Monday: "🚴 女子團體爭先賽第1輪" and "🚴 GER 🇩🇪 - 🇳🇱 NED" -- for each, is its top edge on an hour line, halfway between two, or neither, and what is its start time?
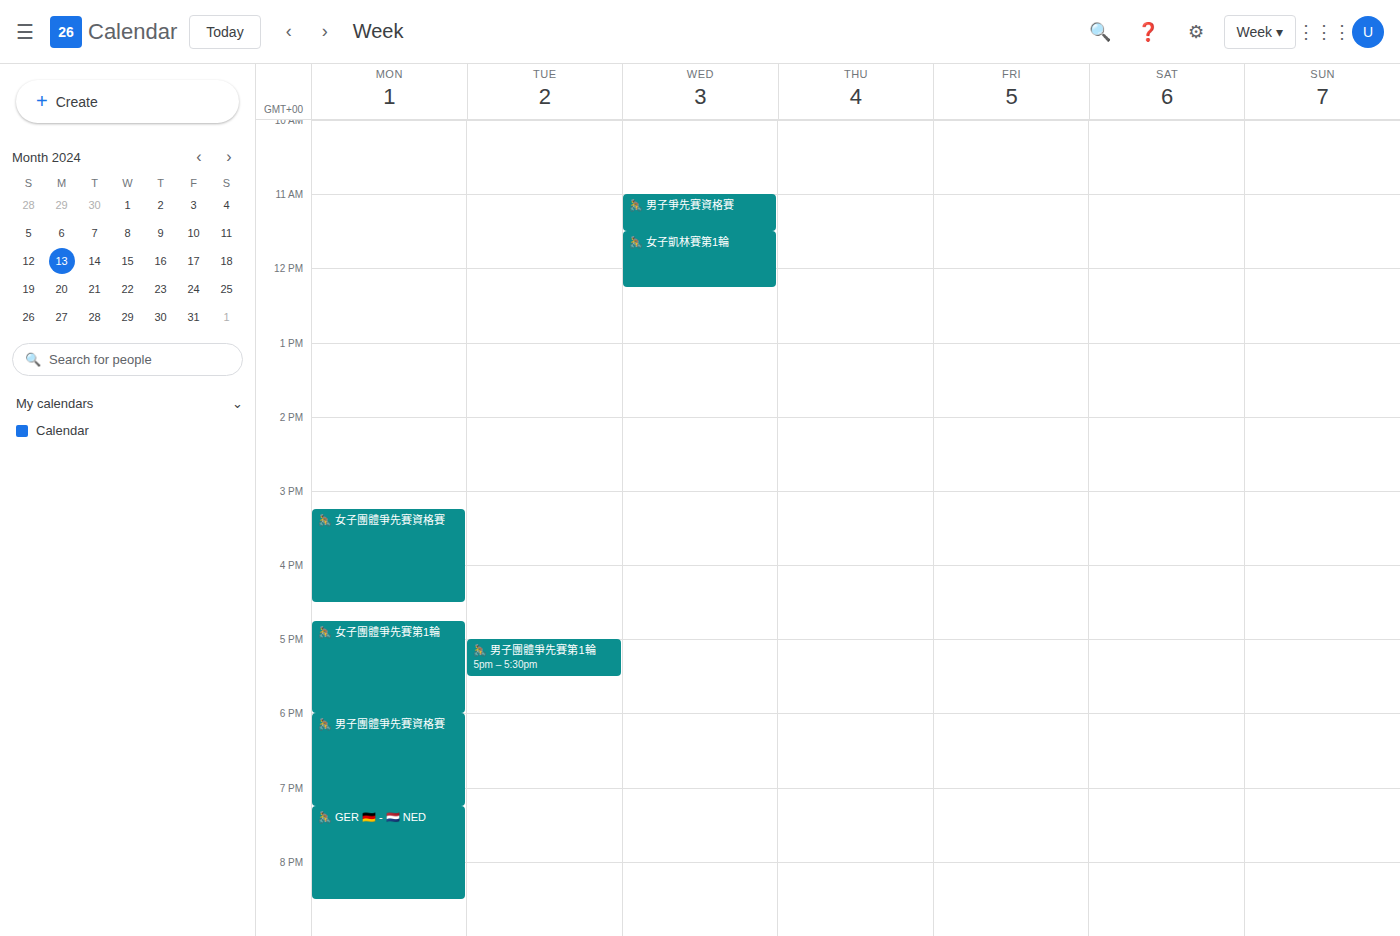
"🚴 女子團體爭先賽第1輪": 4:45 PM, neither: three quarters of the way from the 4 PM line to the 5 PM line. "🚴 GER 🇩🇪 - 🇳🇱 NED": 7:15 PM, neither: a quarter of the way from the 7 PM line to the 8 PM line.